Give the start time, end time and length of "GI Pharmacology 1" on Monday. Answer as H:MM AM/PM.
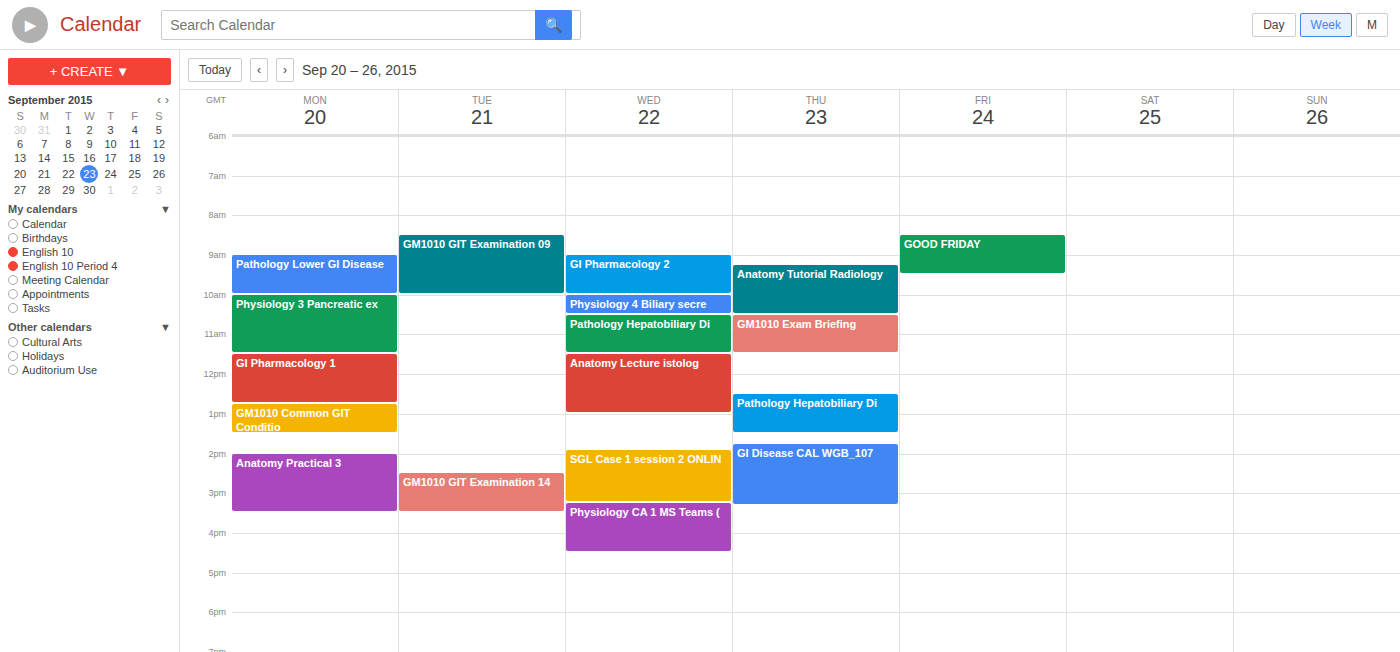
11:30 AM to 12:45 PM, 1 hour 15 minutes